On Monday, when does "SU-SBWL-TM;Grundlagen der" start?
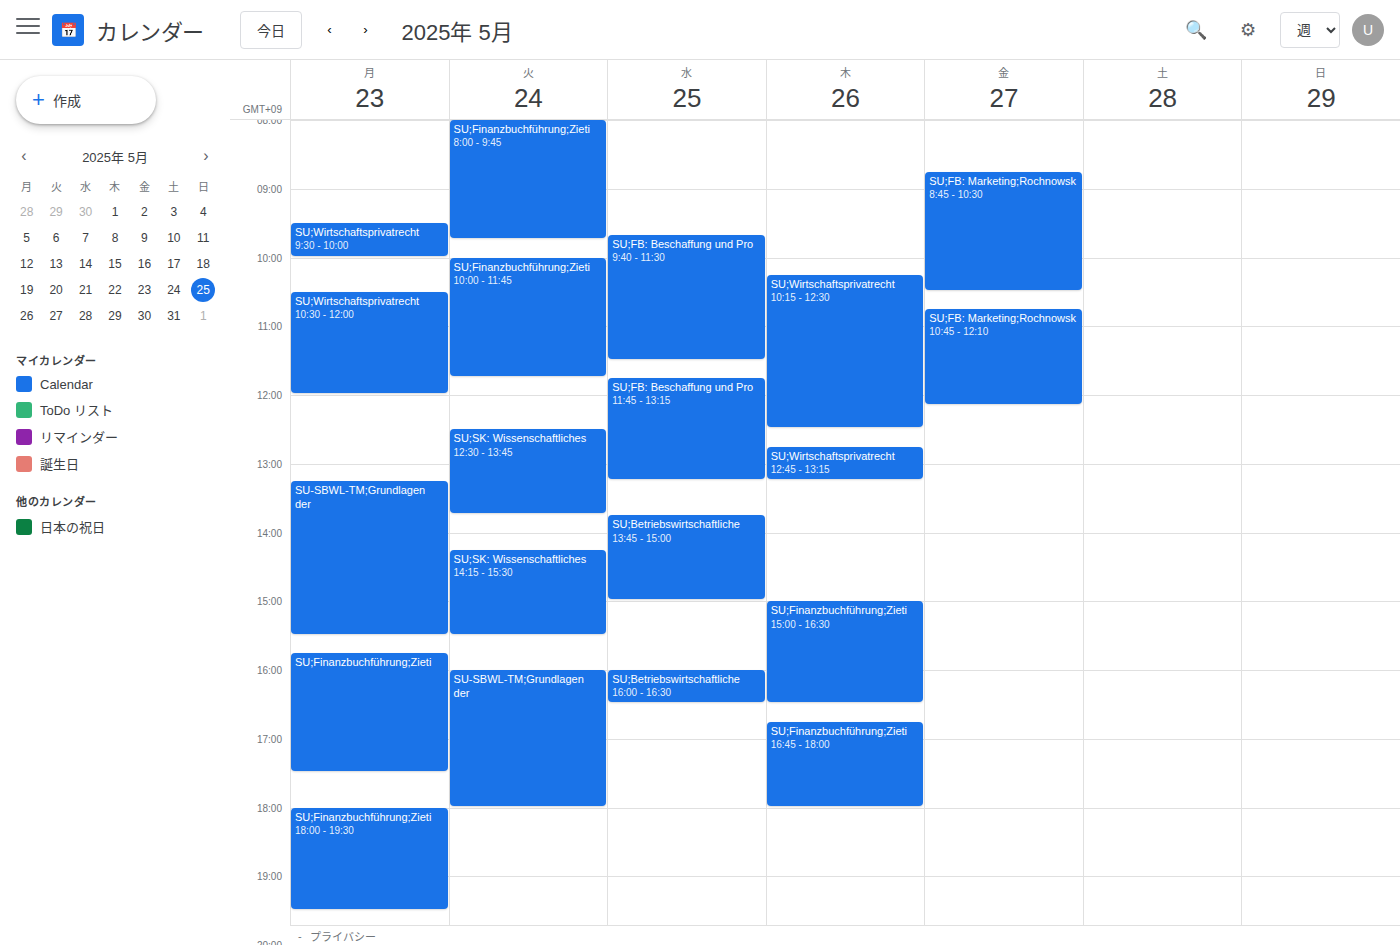
13:15